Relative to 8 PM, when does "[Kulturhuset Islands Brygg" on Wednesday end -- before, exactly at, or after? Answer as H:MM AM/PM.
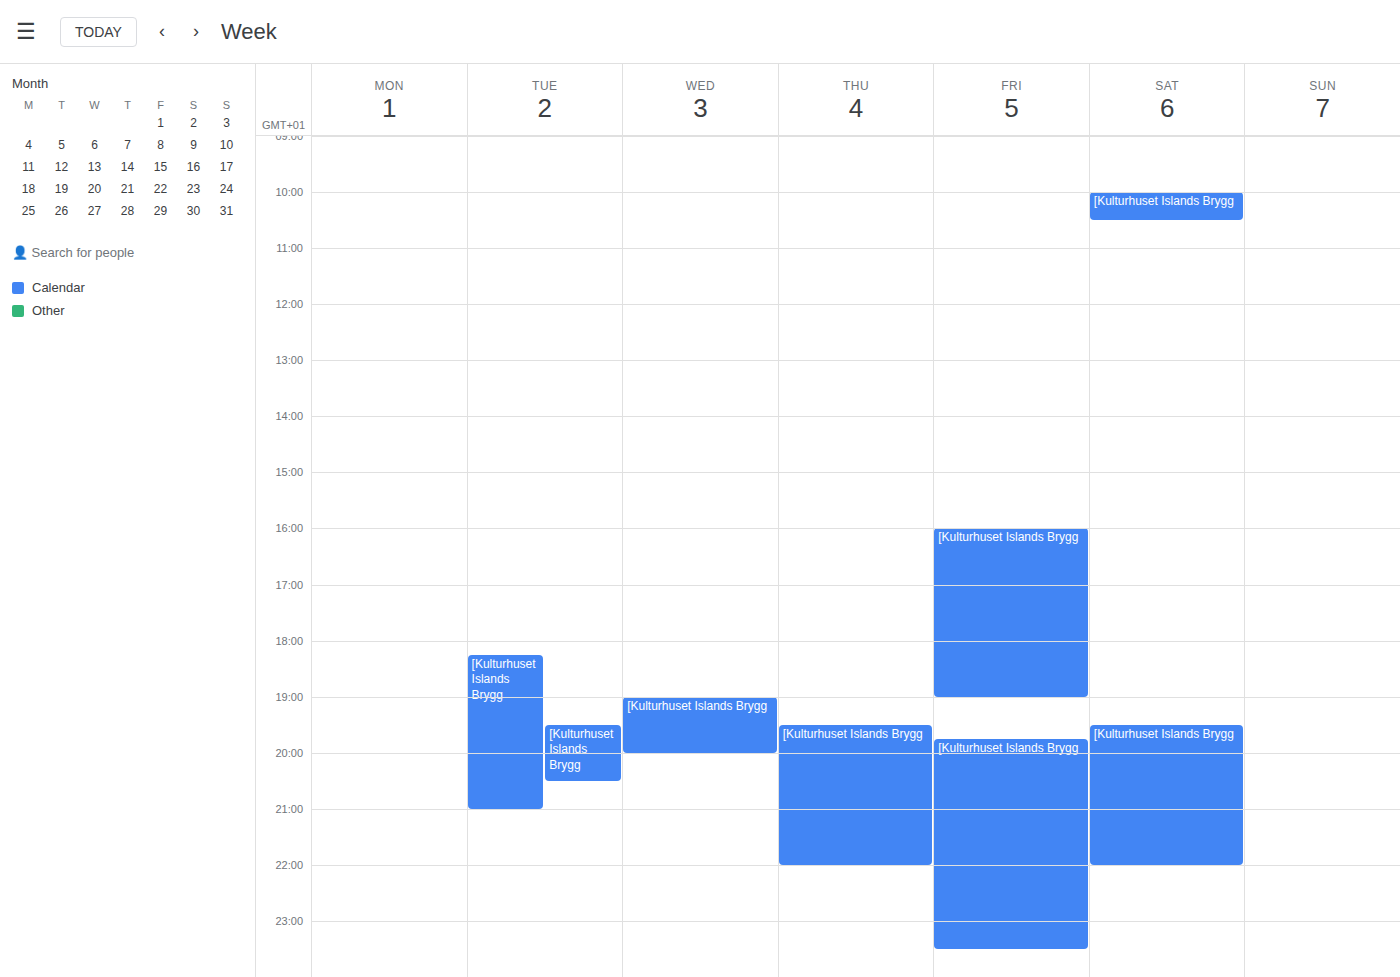
8:00 PM -- exactly at 8 PM, on the 8 PM line.